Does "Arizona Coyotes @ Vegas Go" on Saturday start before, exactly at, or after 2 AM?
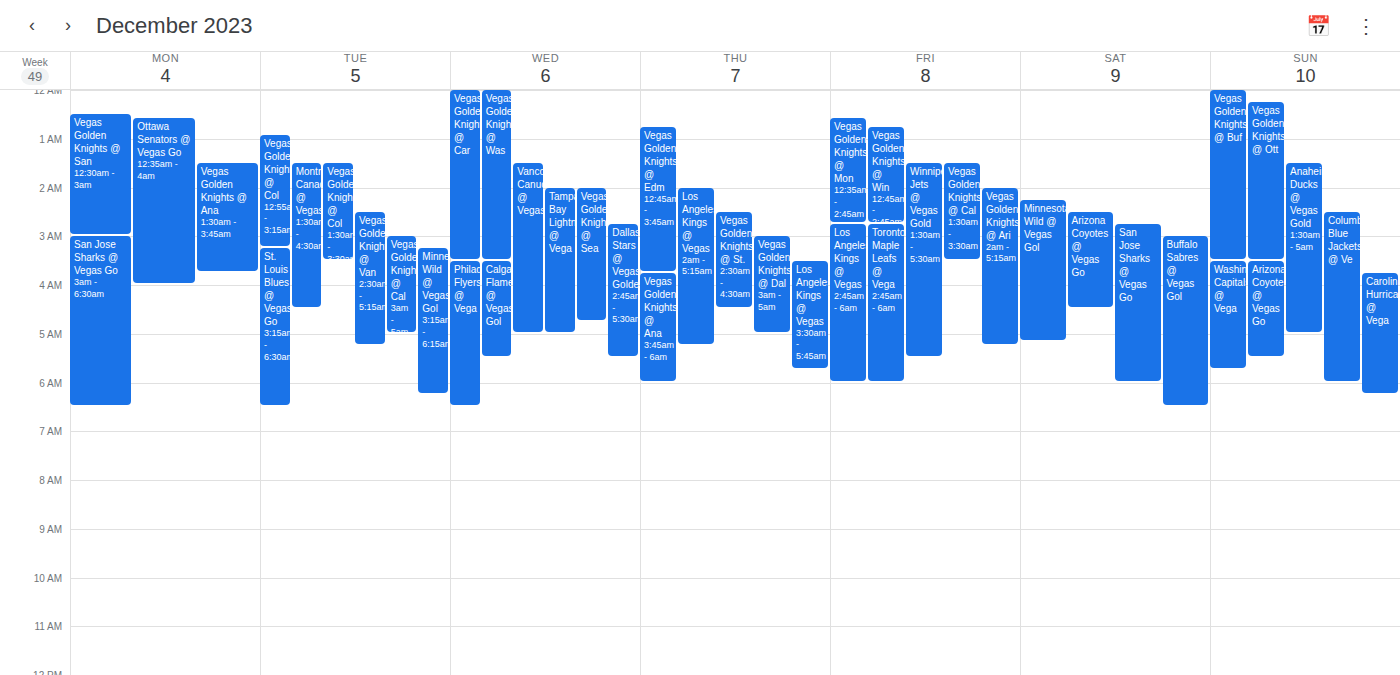
2:30 AM -- after 2 AM, 30 minutes below the 2 AM line.